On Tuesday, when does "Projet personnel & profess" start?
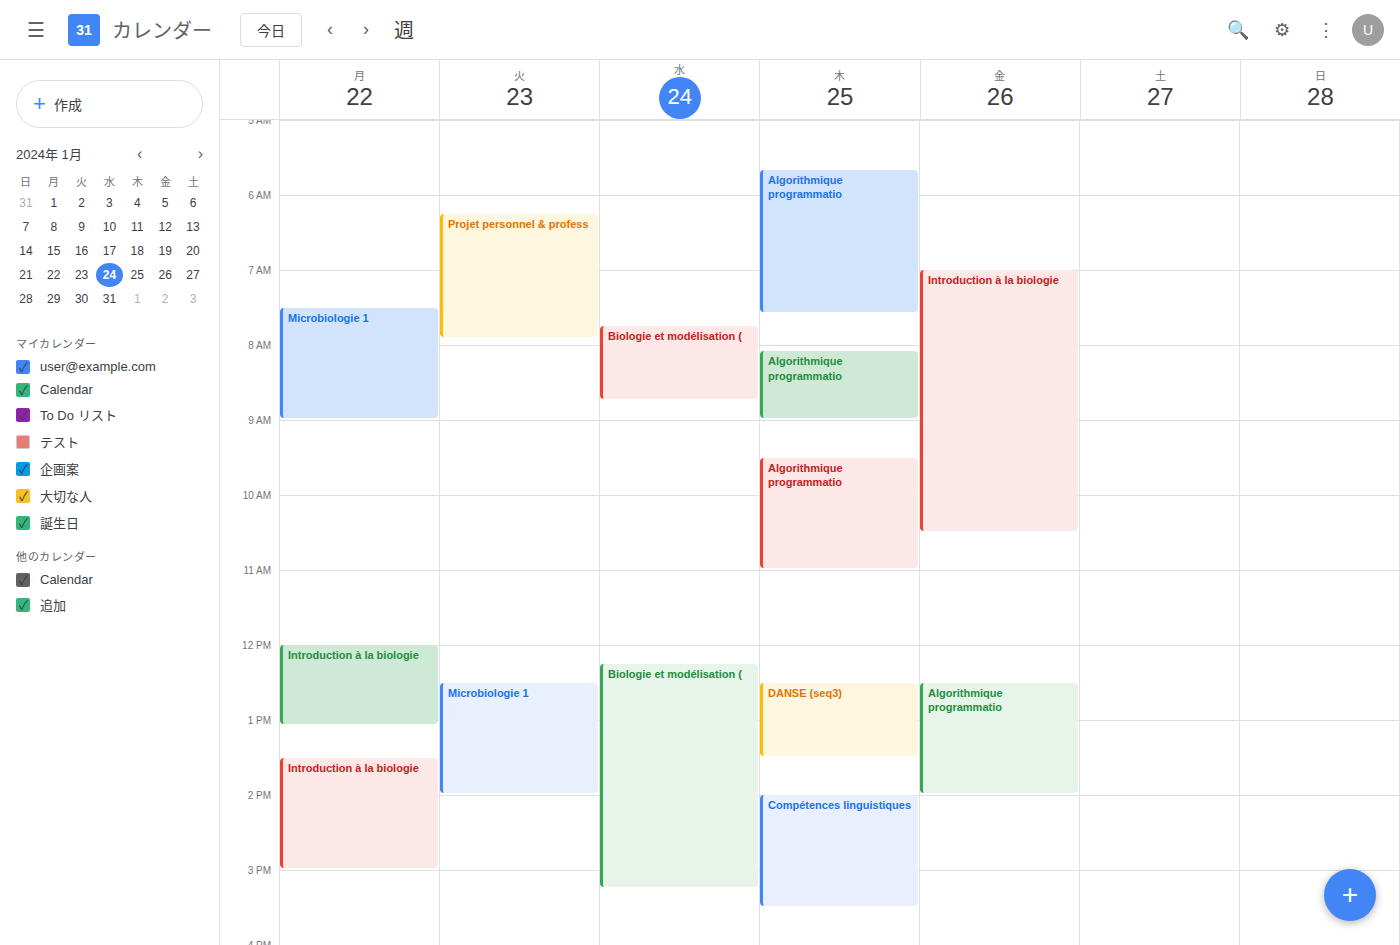
6:15 AM